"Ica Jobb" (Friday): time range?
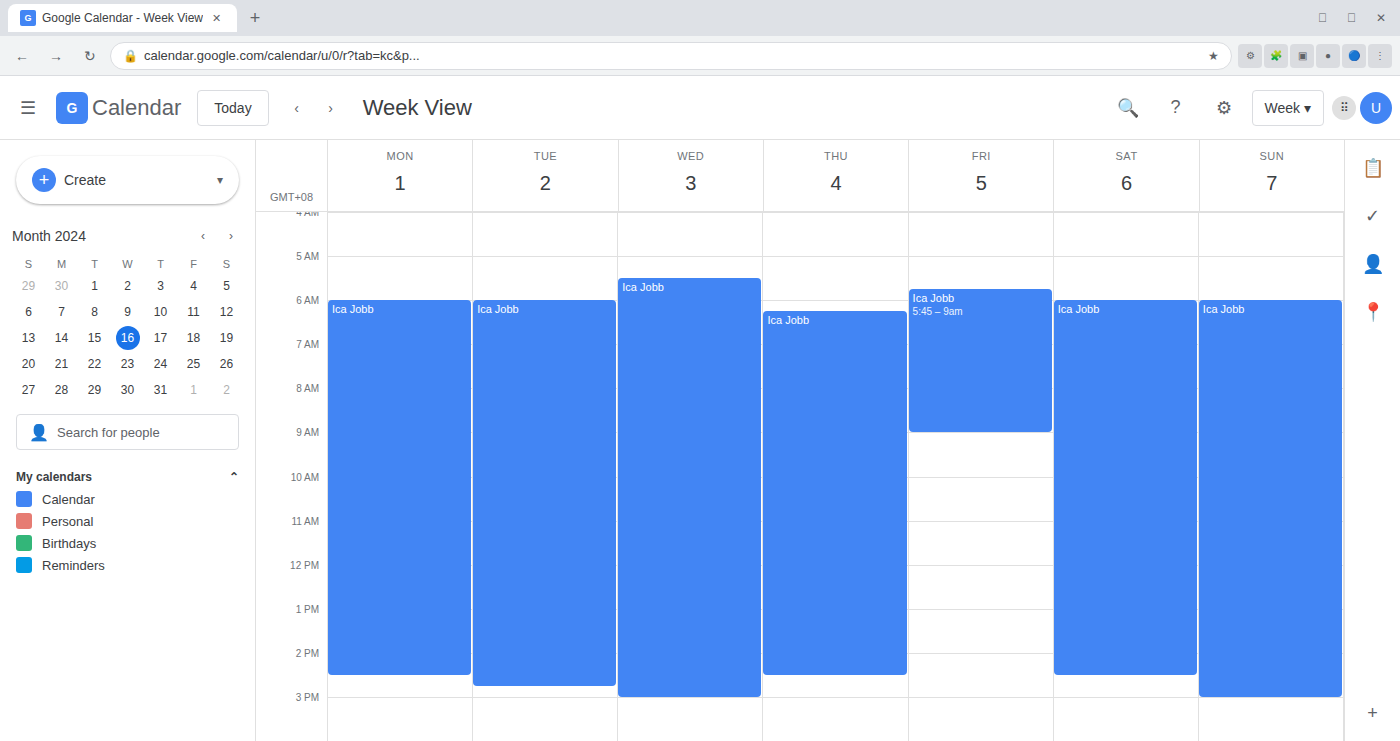
5:45 AM to 9:00 AM